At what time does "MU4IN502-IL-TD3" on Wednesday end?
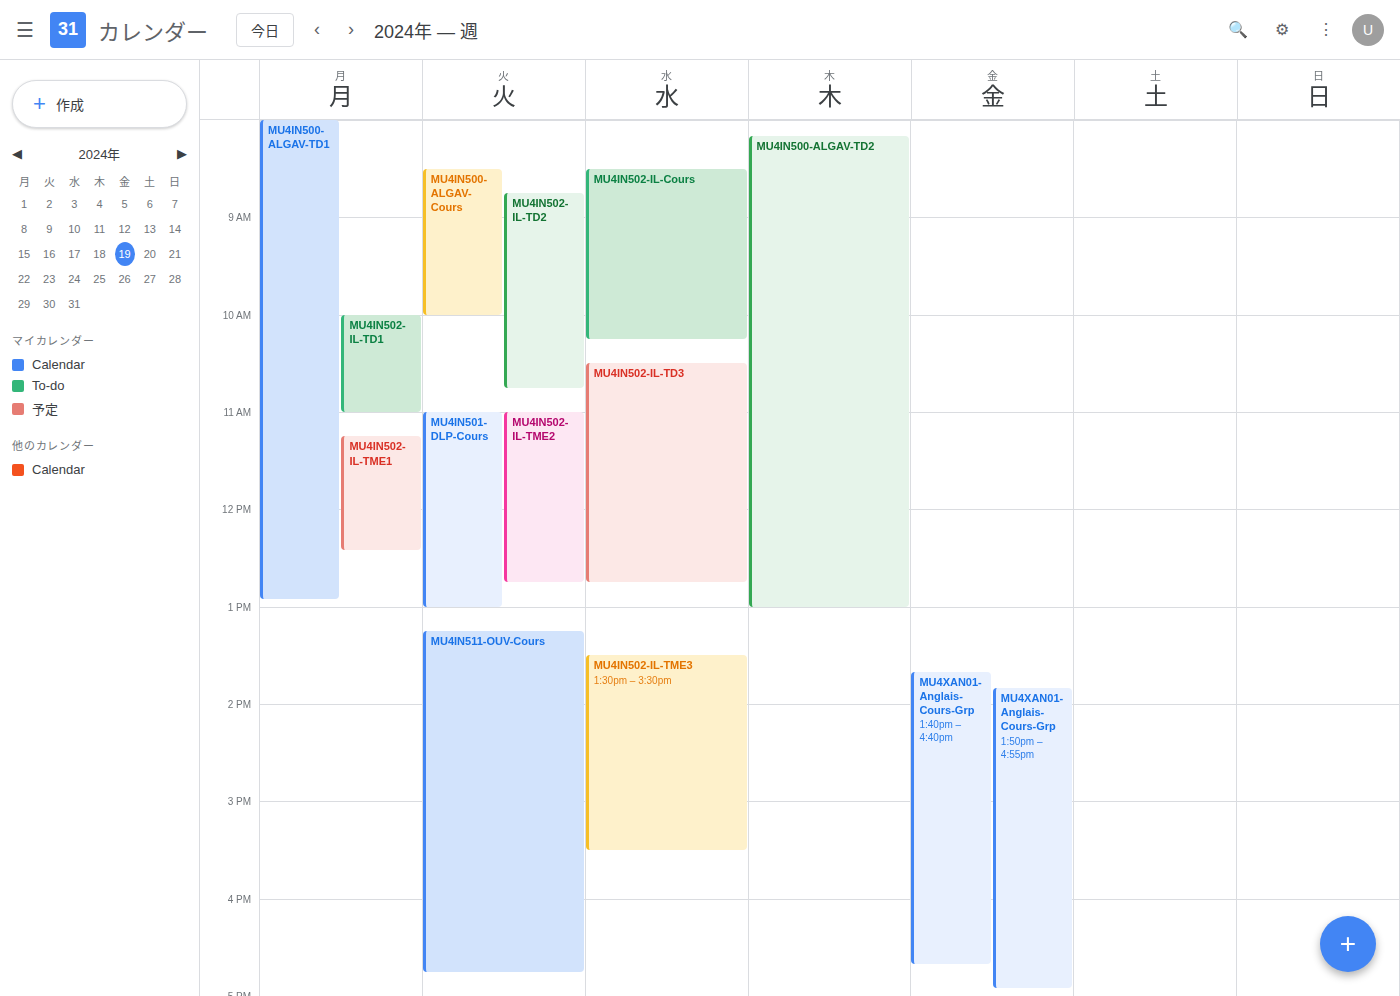
12:45